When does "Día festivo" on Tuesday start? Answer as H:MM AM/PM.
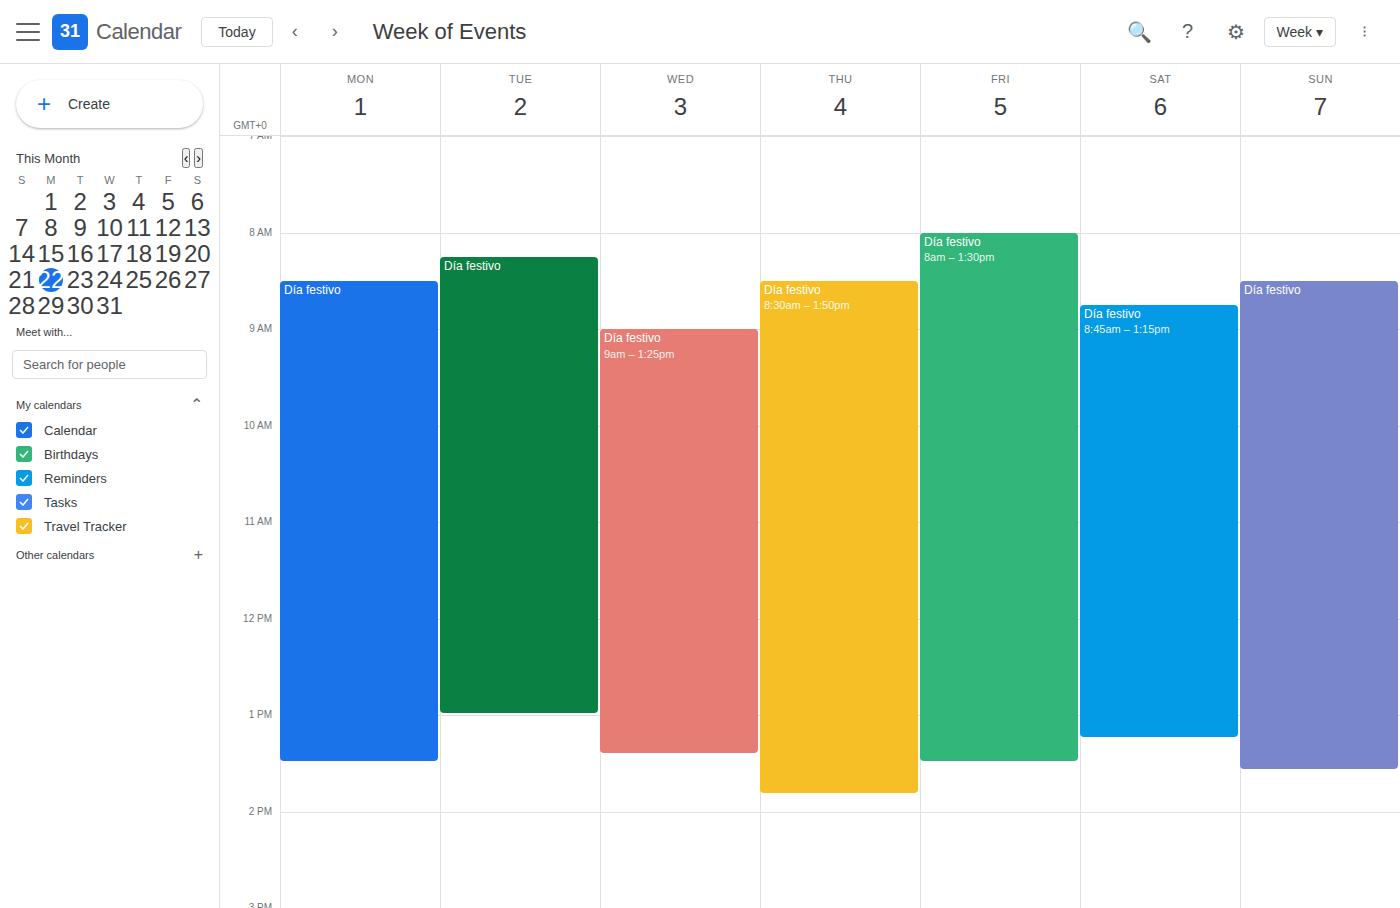
8:15 AM